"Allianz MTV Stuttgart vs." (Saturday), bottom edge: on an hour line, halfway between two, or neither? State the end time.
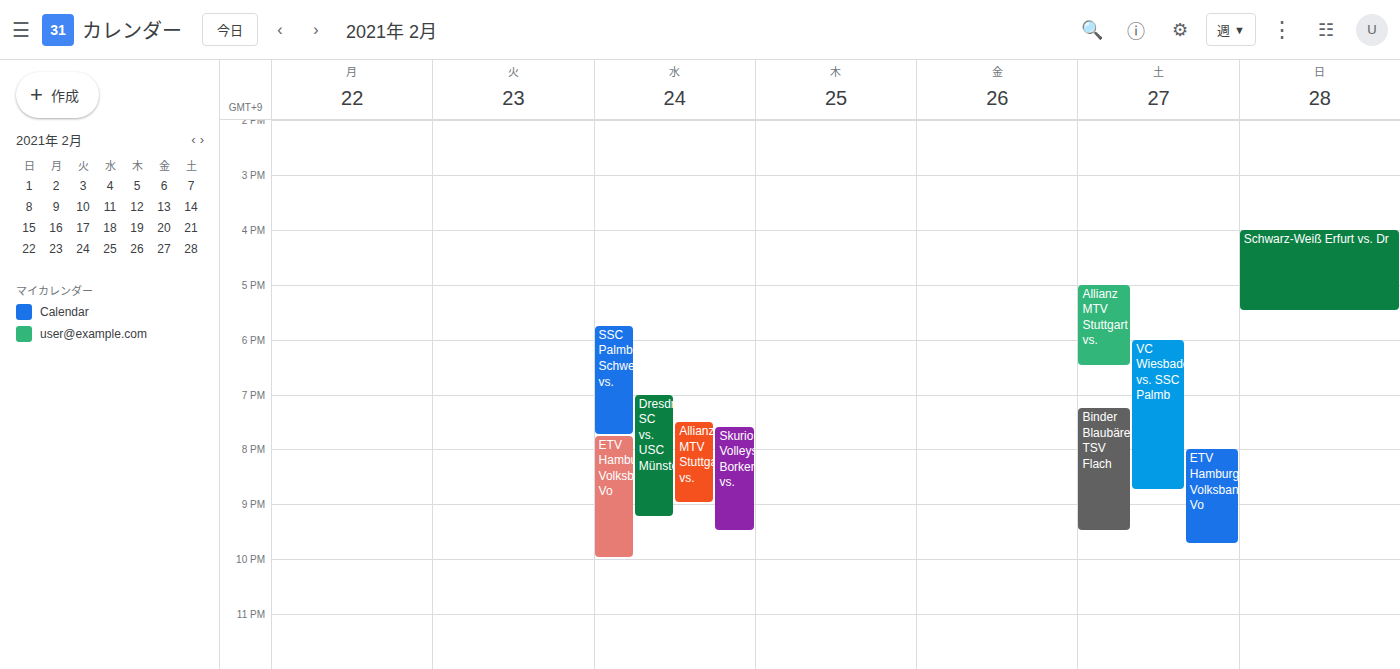
6:30 PM -- halfway between the 6 PM and 7 PM lines.